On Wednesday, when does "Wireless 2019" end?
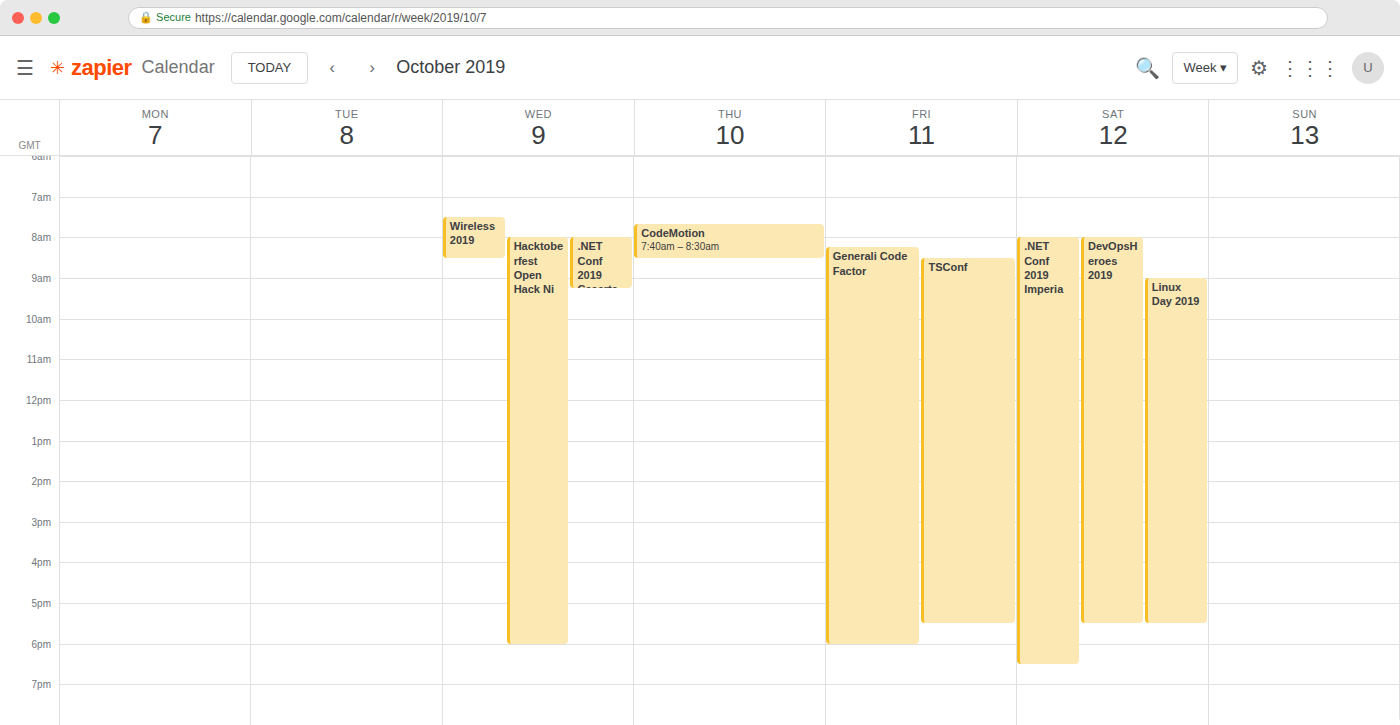
8:30 AM